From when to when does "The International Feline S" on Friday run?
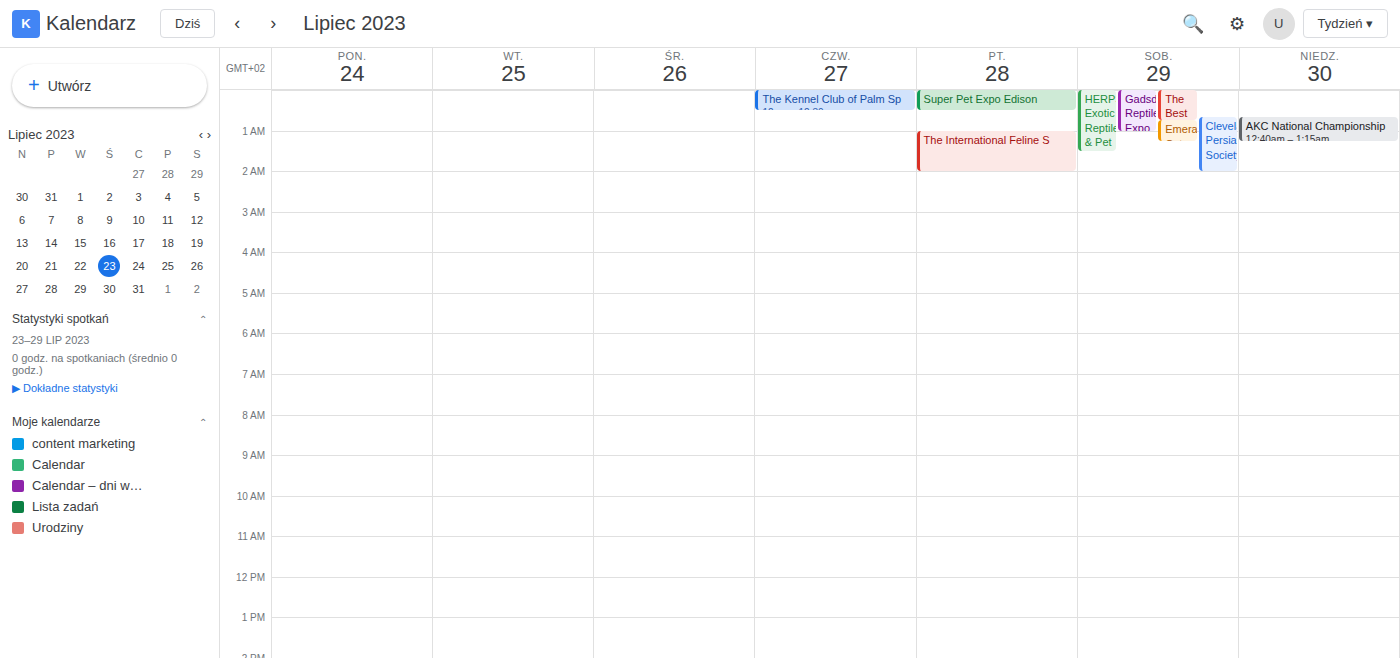
1:00 AM to 2:00 AM